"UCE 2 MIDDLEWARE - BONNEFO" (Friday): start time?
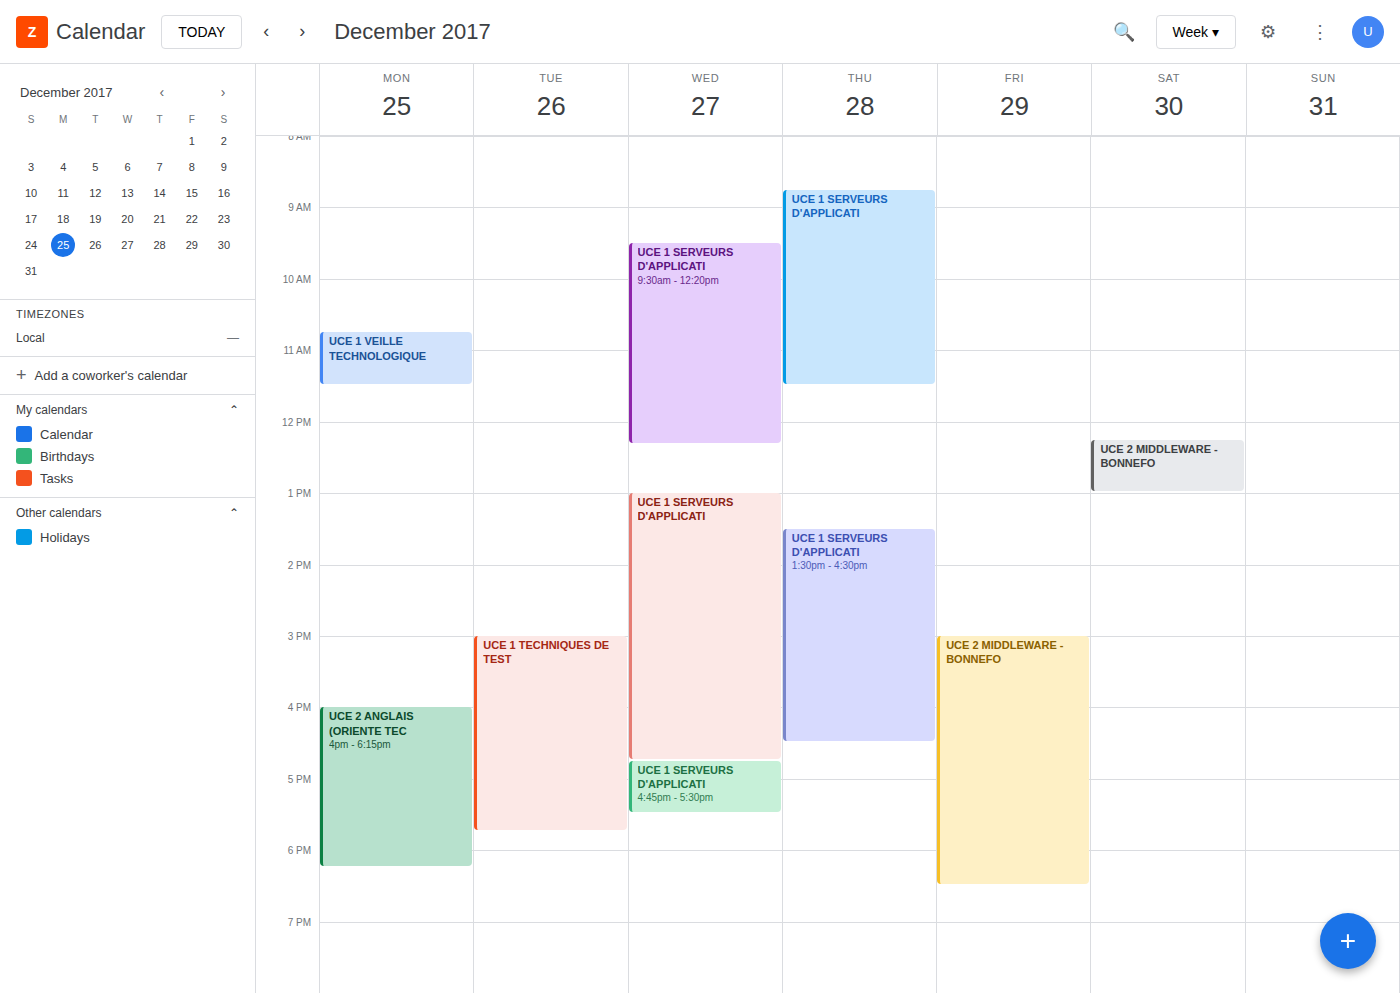
15:00